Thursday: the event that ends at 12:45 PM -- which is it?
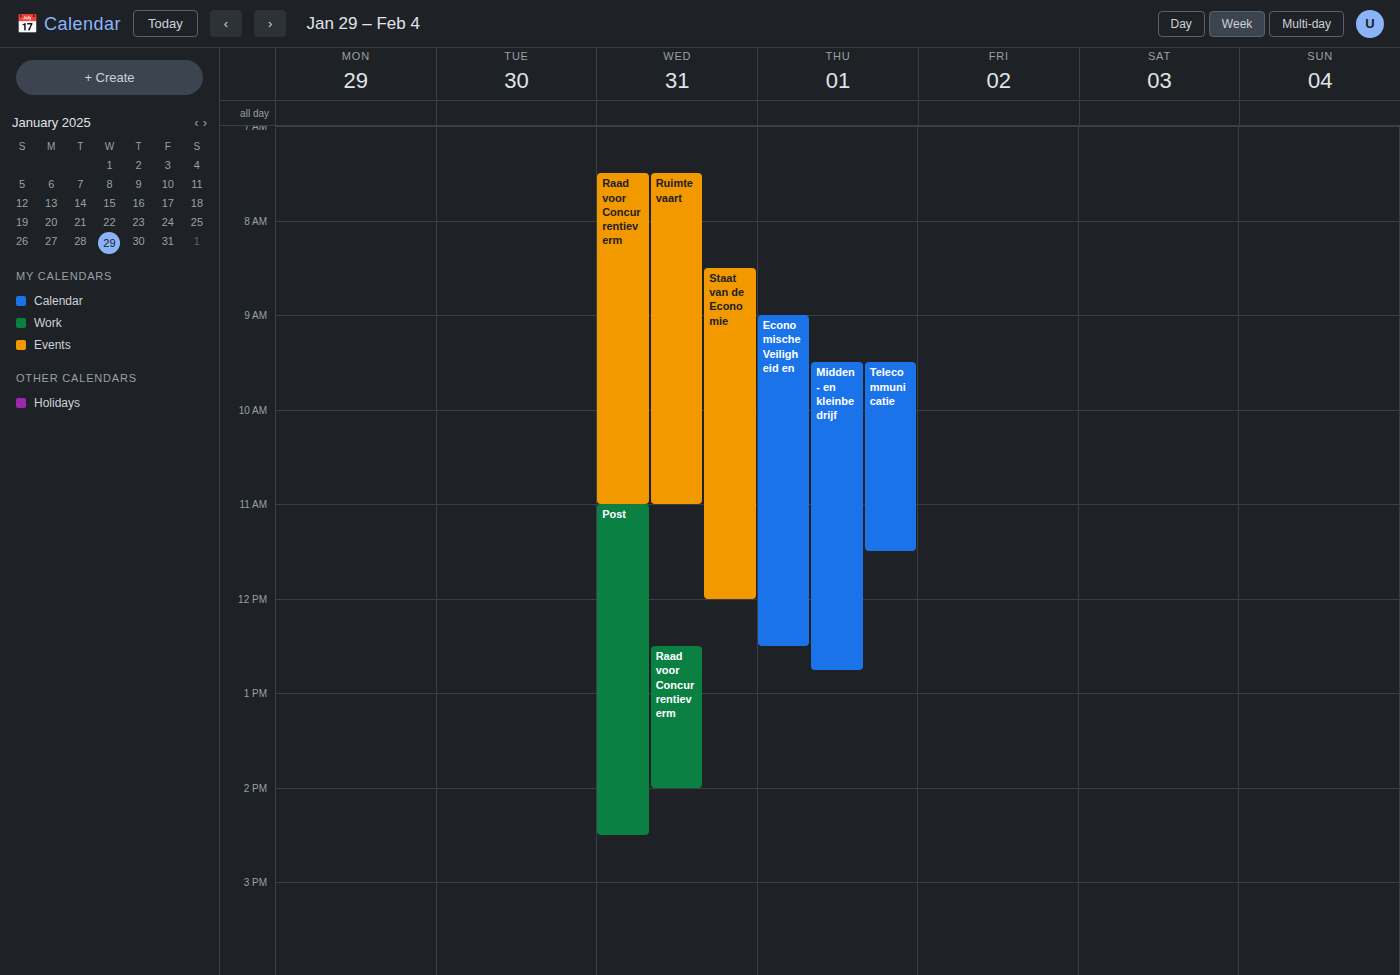
"Midden- en kleinbedrijf"